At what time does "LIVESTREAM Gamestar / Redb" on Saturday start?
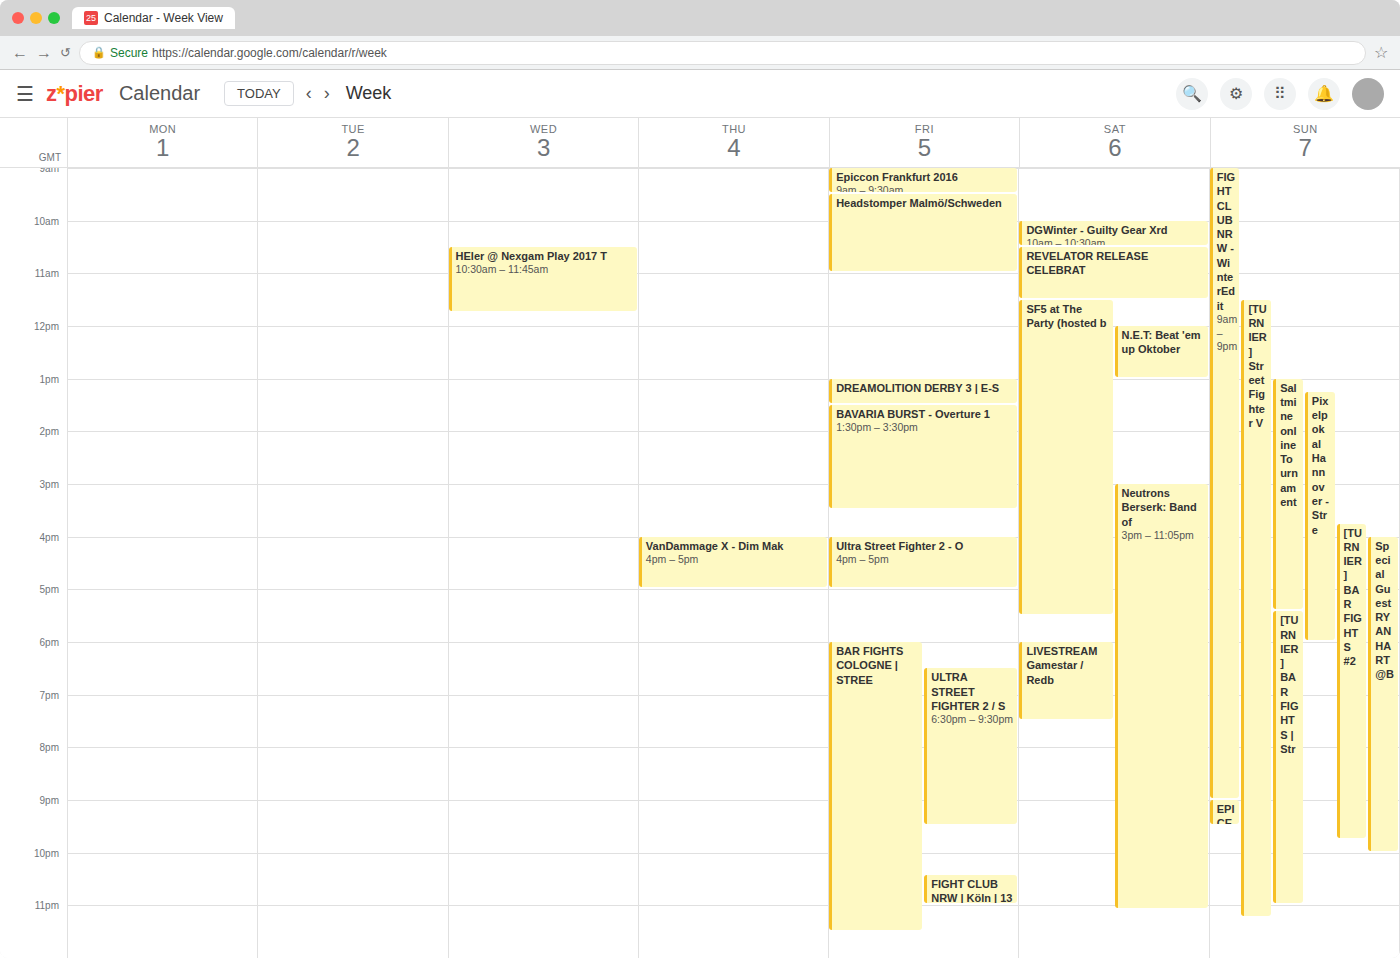
6:00 PM